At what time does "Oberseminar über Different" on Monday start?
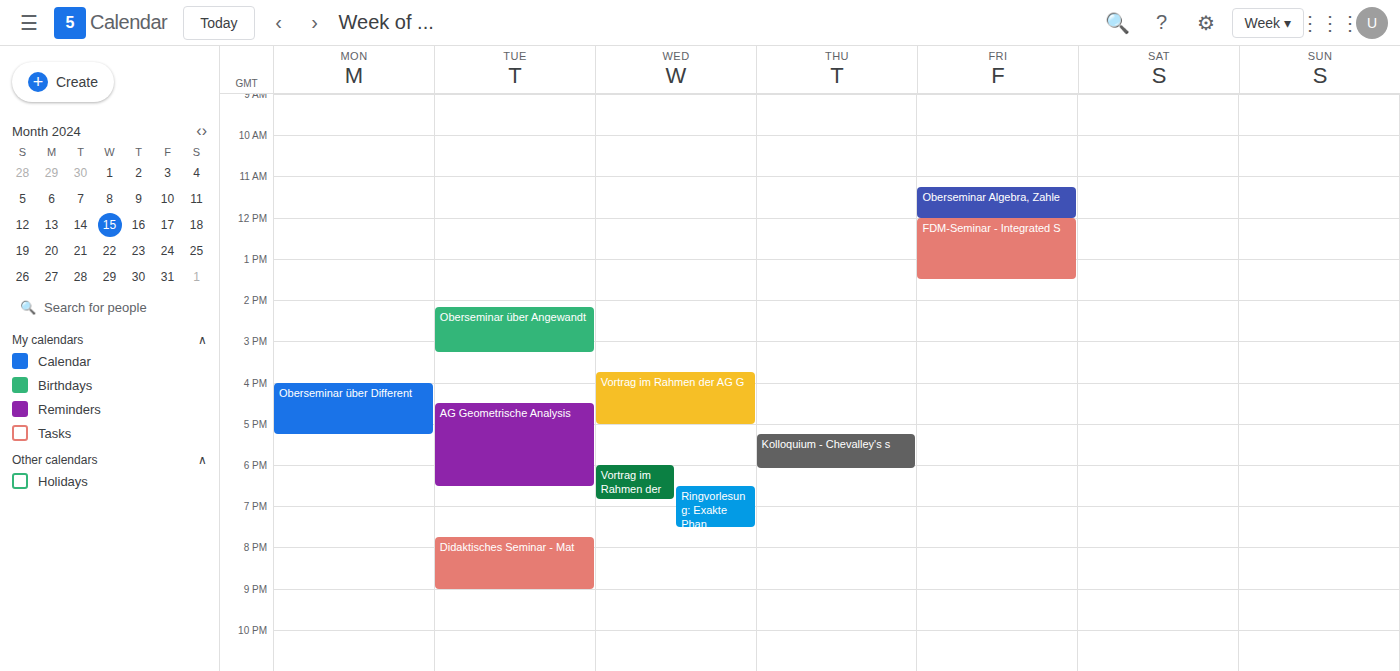
4:00 PM